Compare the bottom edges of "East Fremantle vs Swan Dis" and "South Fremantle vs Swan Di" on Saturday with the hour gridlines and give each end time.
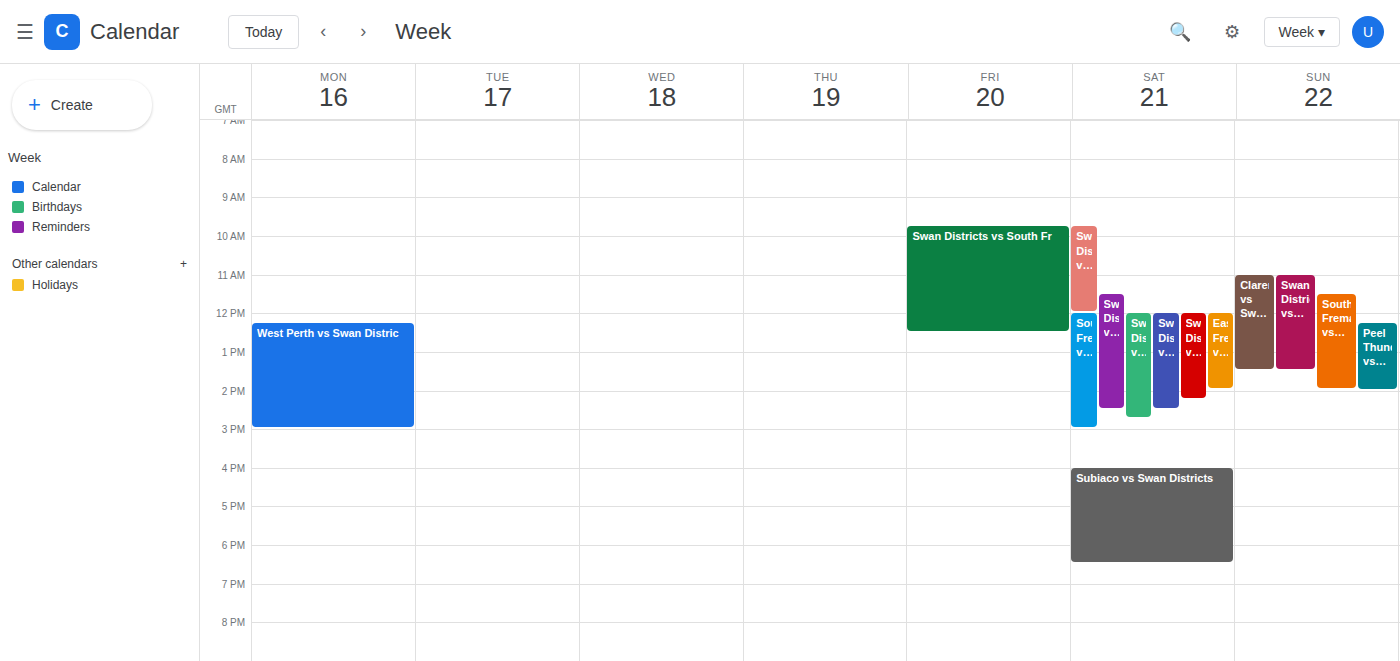
"East Fremantle vs Swan Dis": 2:00 PM, exactly on the 2 PM line. "South Fremantle vs Swan Di": 3:00 PM, exactly on the 3 PM line.